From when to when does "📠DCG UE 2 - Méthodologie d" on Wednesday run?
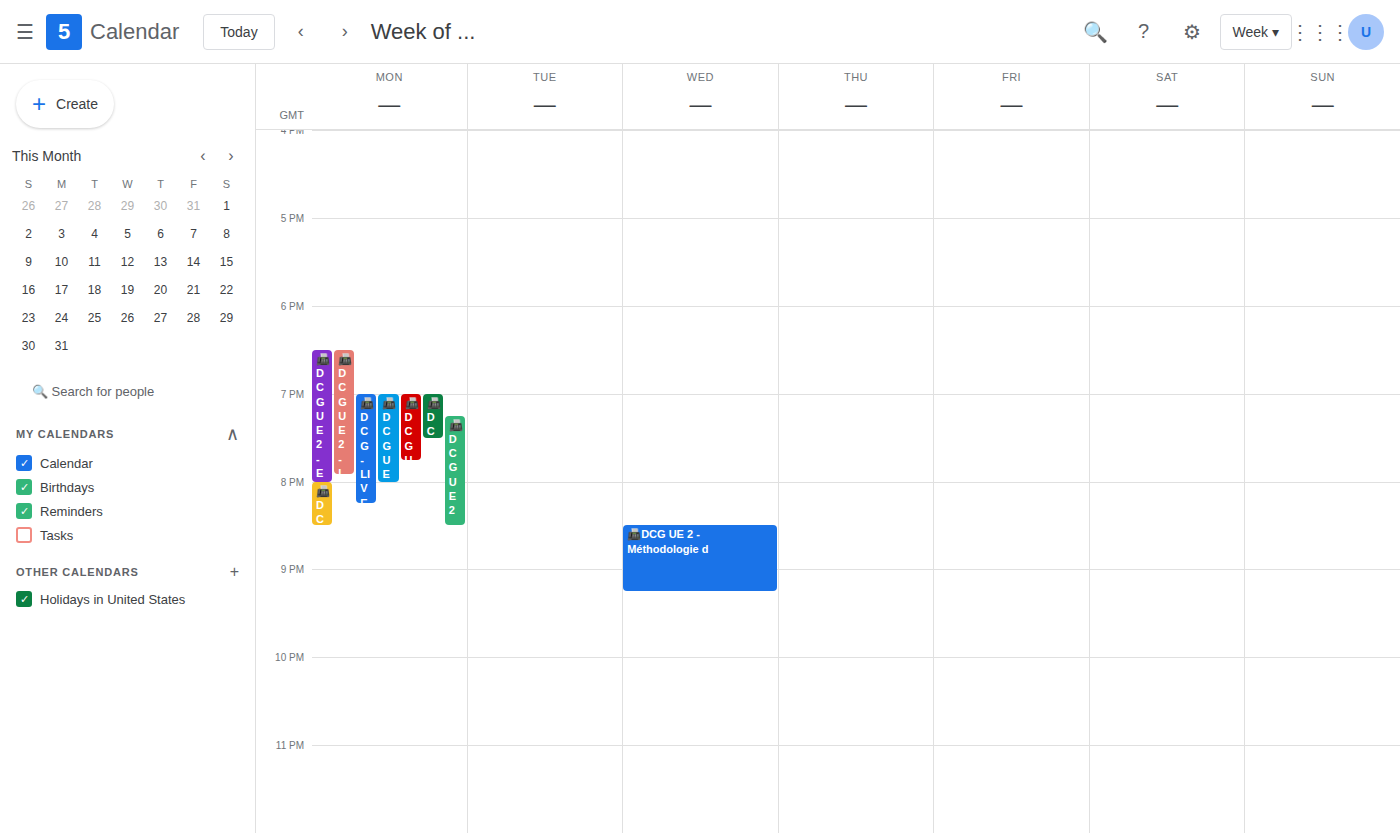
8:30 PM to 9:15 PM